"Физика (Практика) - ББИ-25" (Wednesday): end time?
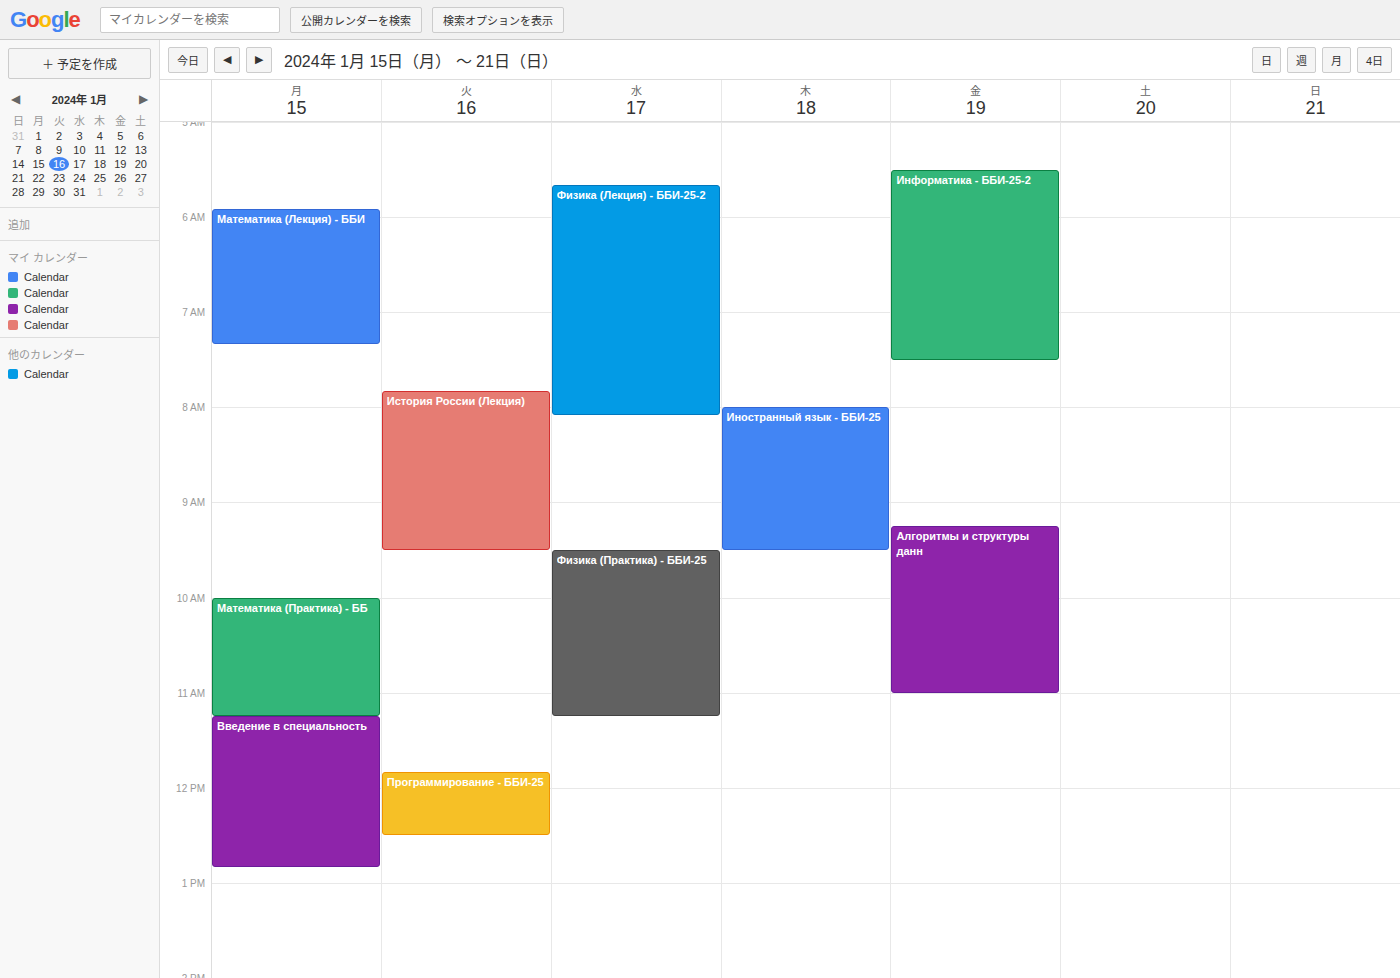
11:15 AM